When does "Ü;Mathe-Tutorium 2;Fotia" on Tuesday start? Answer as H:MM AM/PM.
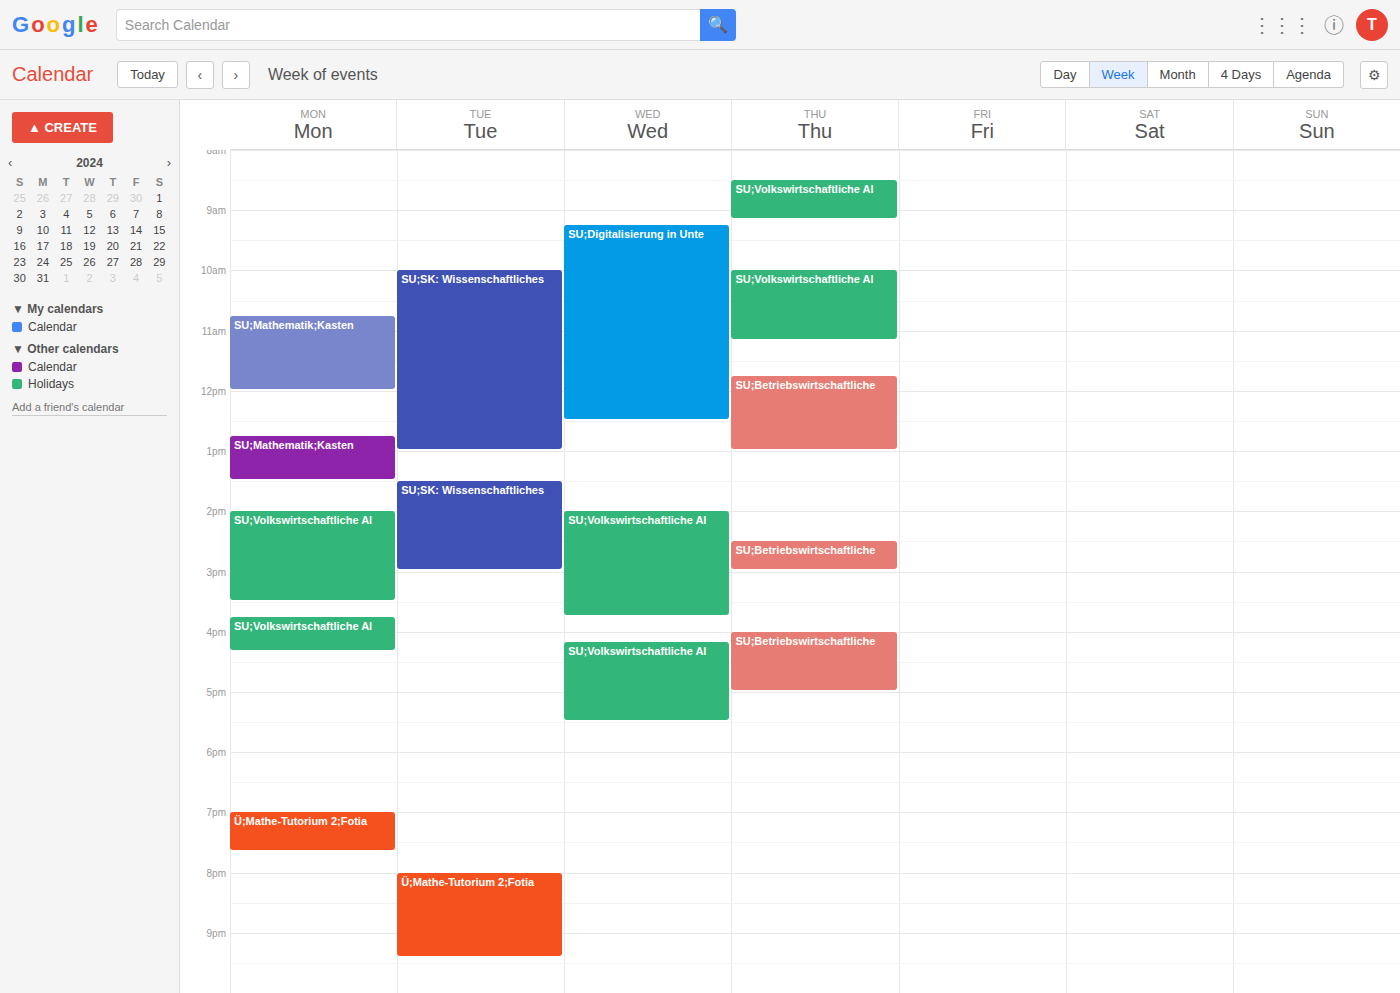
8:00 PM